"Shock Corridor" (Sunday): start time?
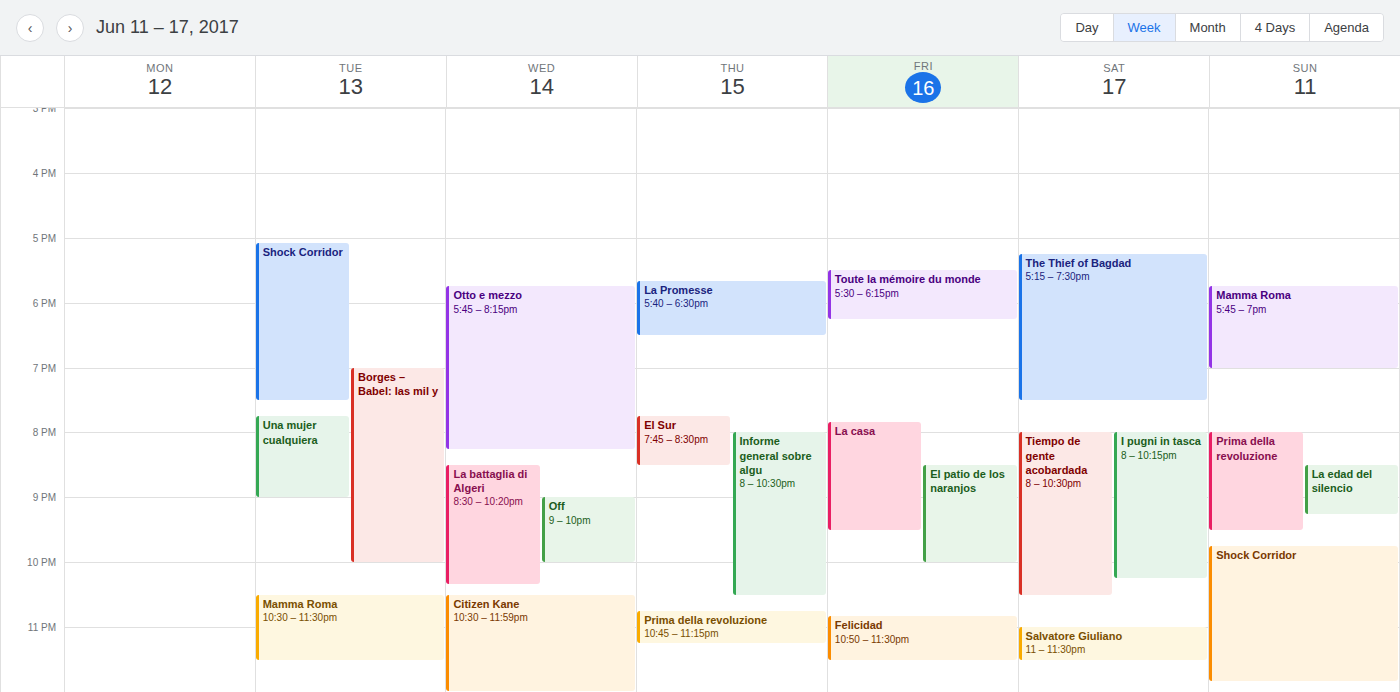
9:45 PM